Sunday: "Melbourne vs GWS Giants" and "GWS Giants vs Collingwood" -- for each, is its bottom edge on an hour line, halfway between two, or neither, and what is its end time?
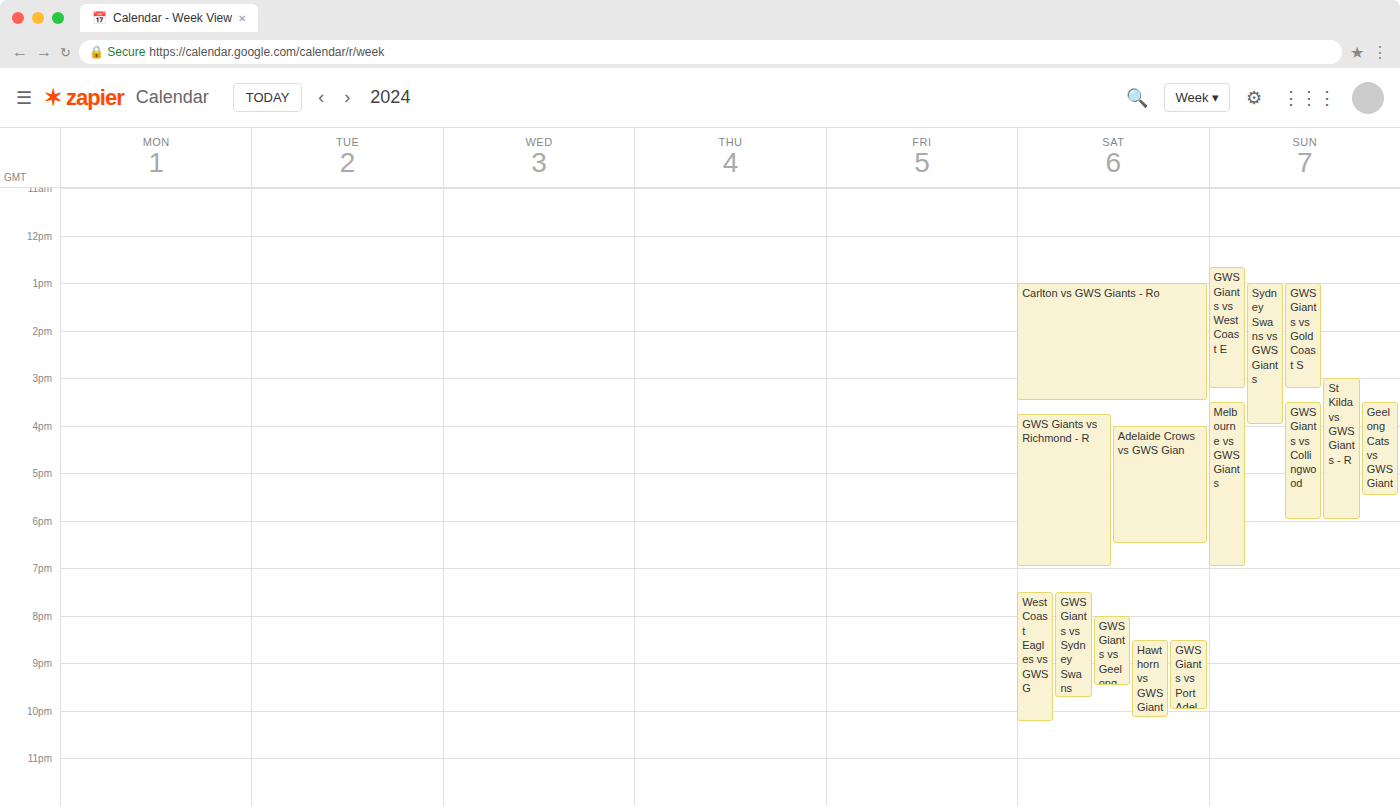
"Melbourne vs GWS Giants": 19:00, exactly on the 19:00 line. "GWS Giants vs Collingwood": 18:00, exactly on the 18:00 line.